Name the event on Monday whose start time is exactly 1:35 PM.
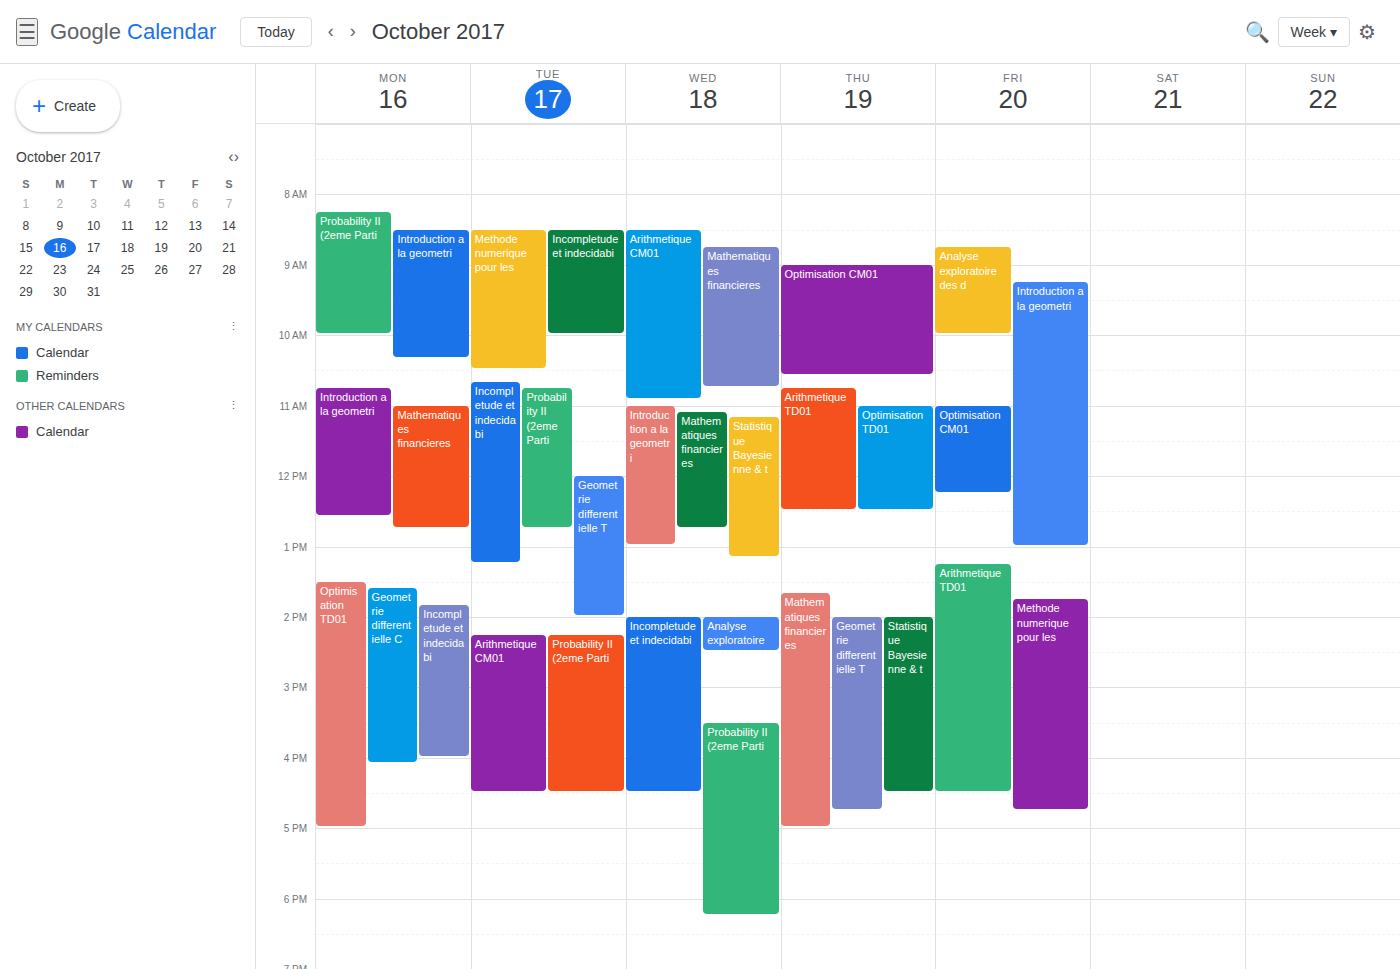
"Geometrie differentielle C"